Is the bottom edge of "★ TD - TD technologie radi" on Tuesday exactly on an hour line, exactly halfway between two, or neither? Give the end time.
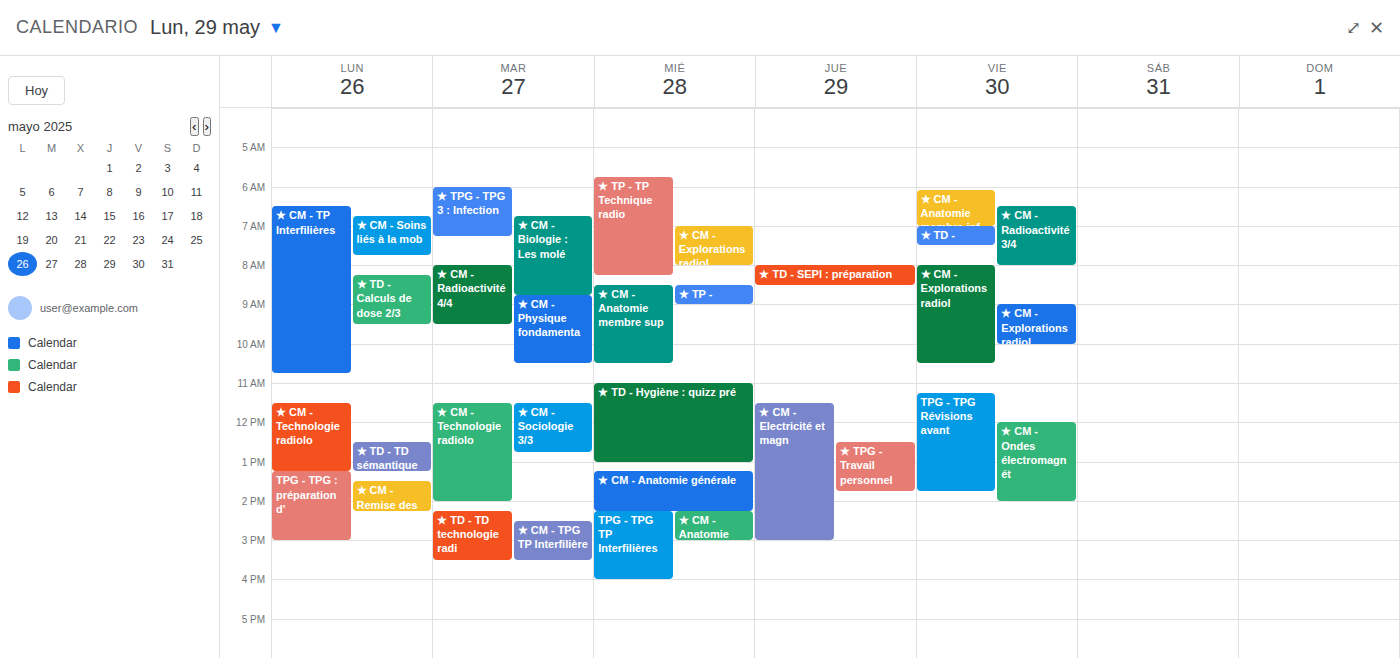
3:30 PM -- halfway between the 3 PM and 4 PM lines.